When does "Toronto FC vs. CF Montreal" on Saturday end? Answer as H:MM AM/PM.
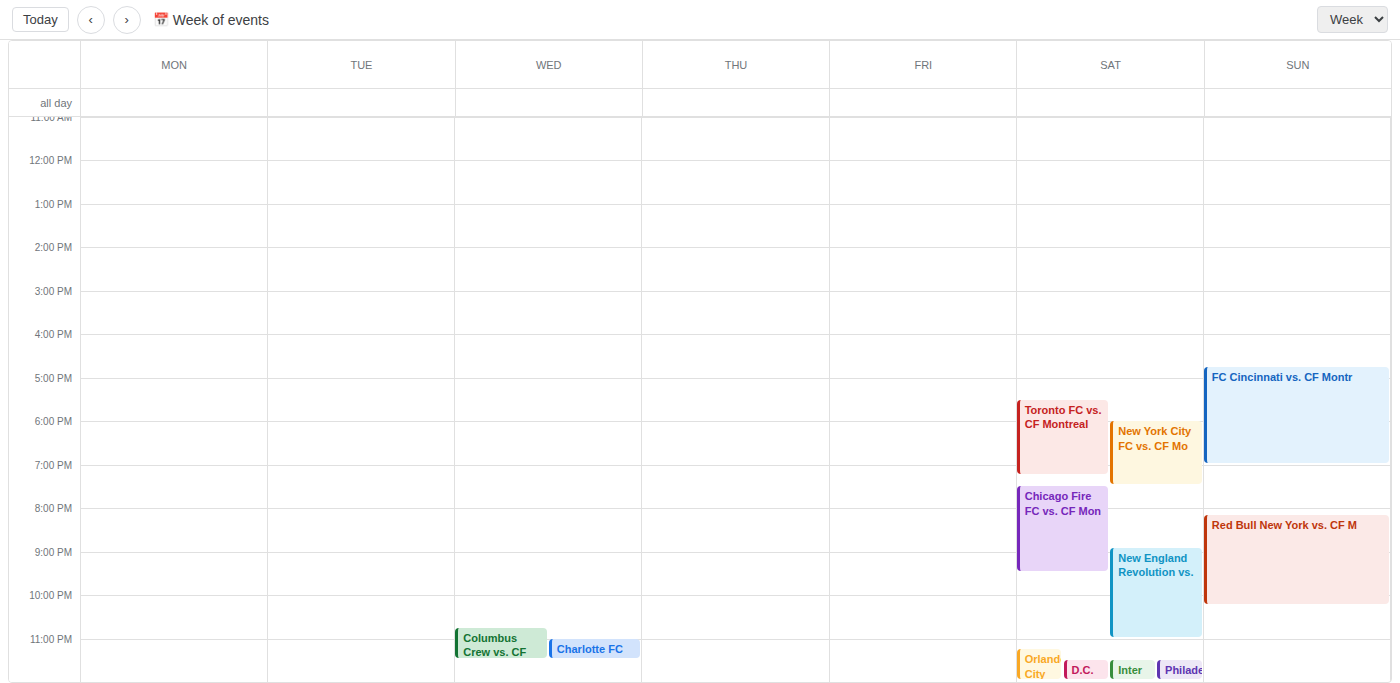
7:15 PM